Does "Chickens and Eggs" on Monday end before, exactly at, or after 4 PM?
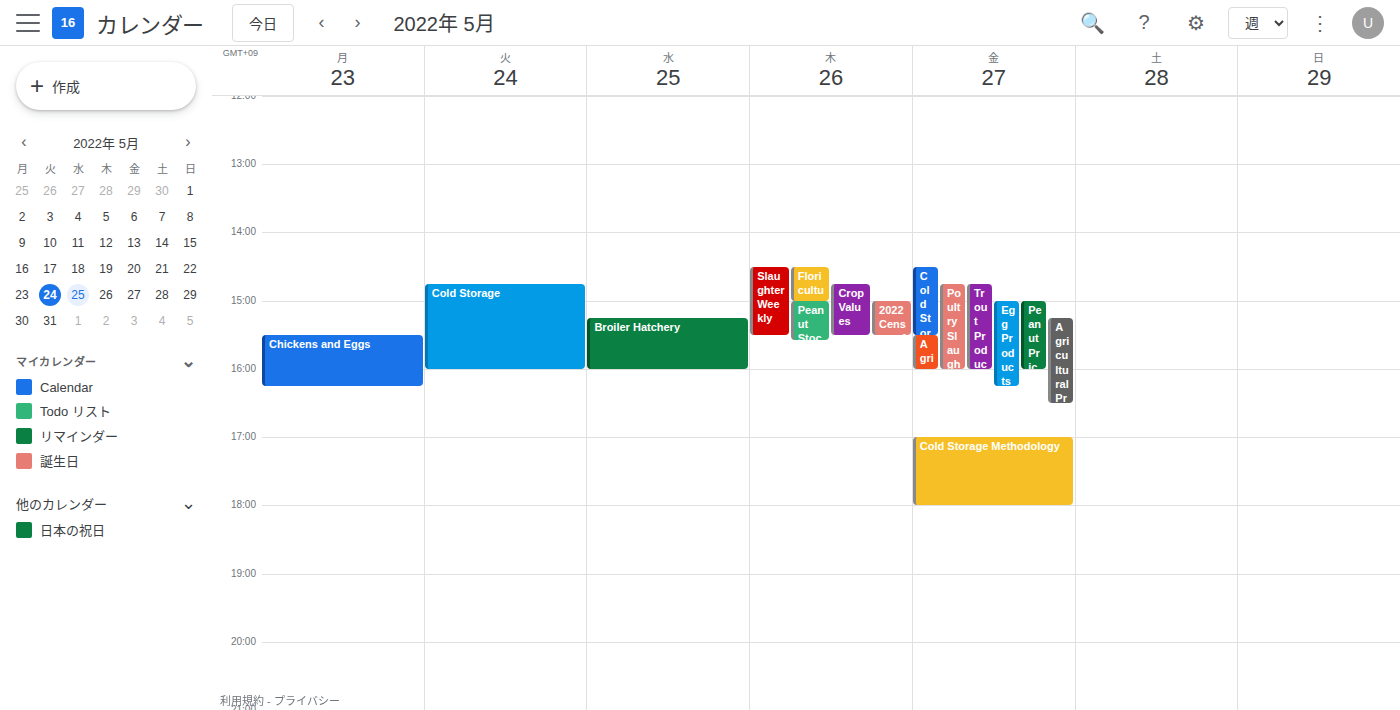
4:15 PM -- after 4 PM, 15 minutes below the 4 PM line.